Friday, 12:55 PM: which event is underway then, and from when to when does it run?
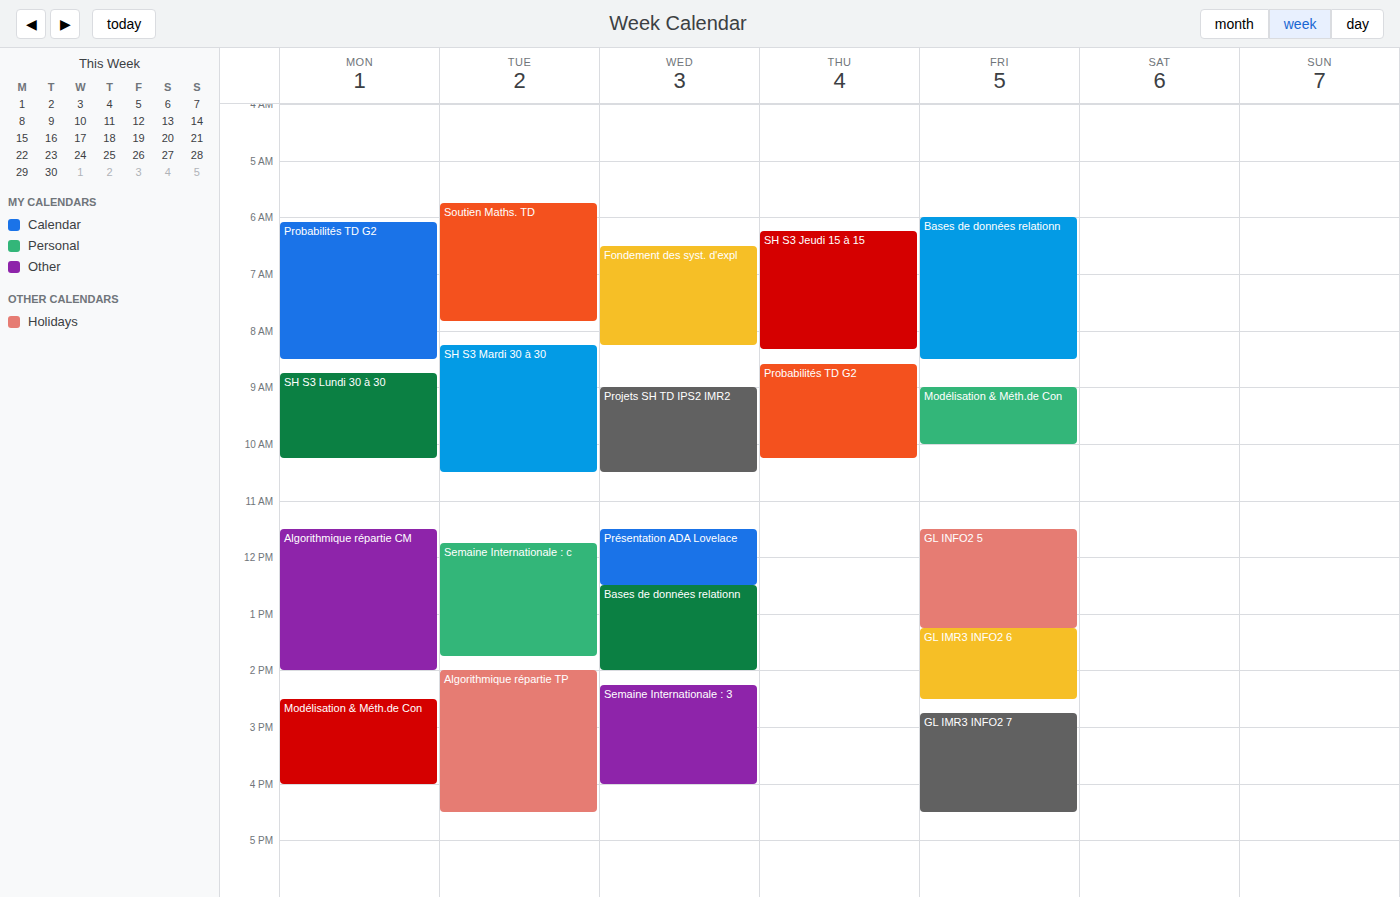
"GL INFO2 5", 11:30 AM to 1:15 PM